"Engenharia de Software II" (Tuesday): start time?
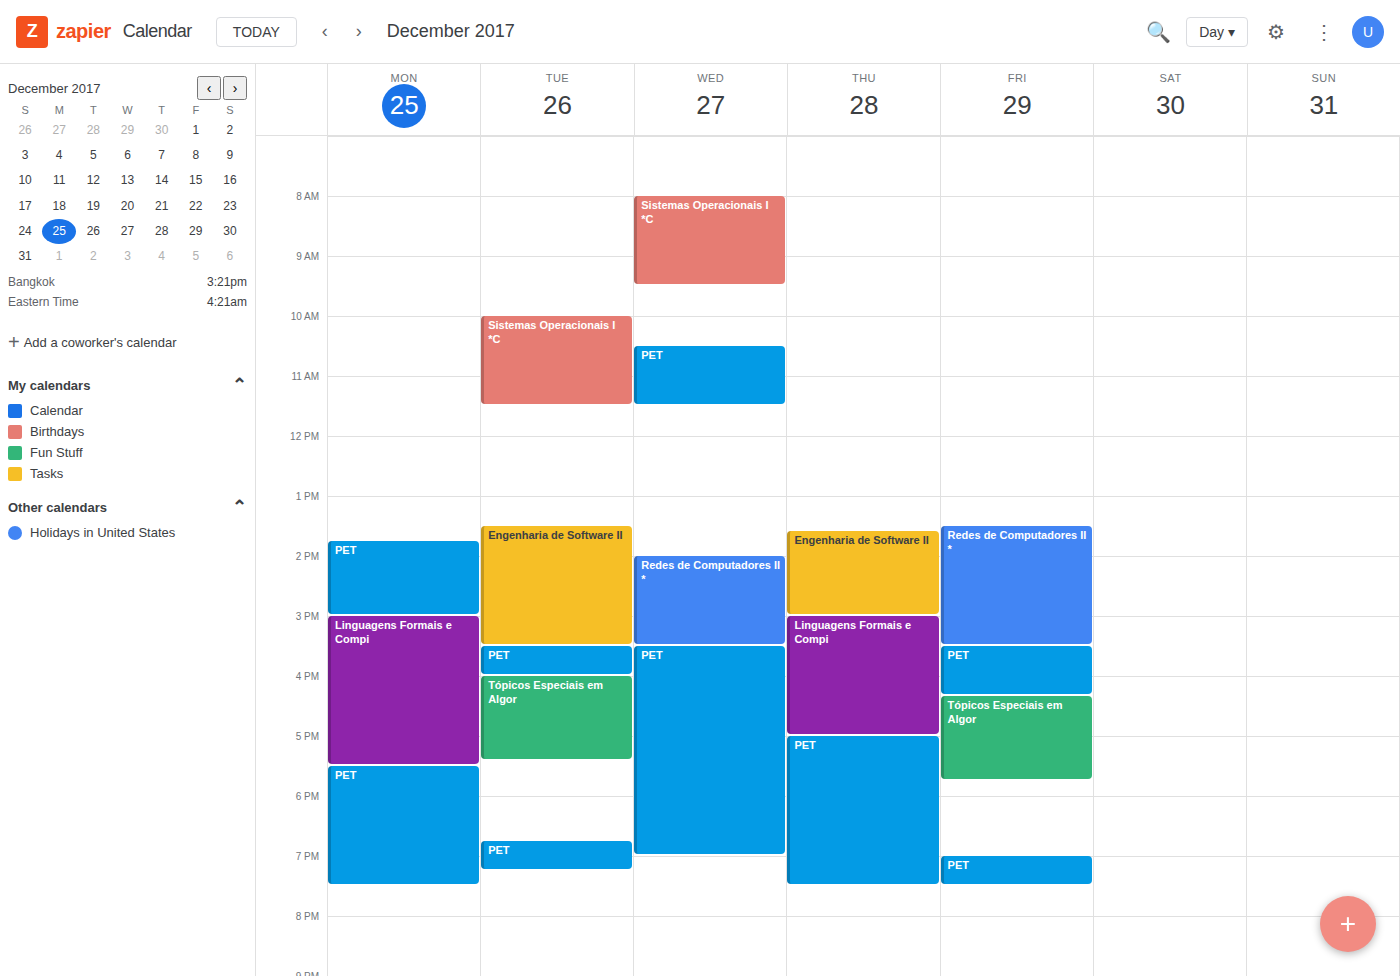
1:30 PM